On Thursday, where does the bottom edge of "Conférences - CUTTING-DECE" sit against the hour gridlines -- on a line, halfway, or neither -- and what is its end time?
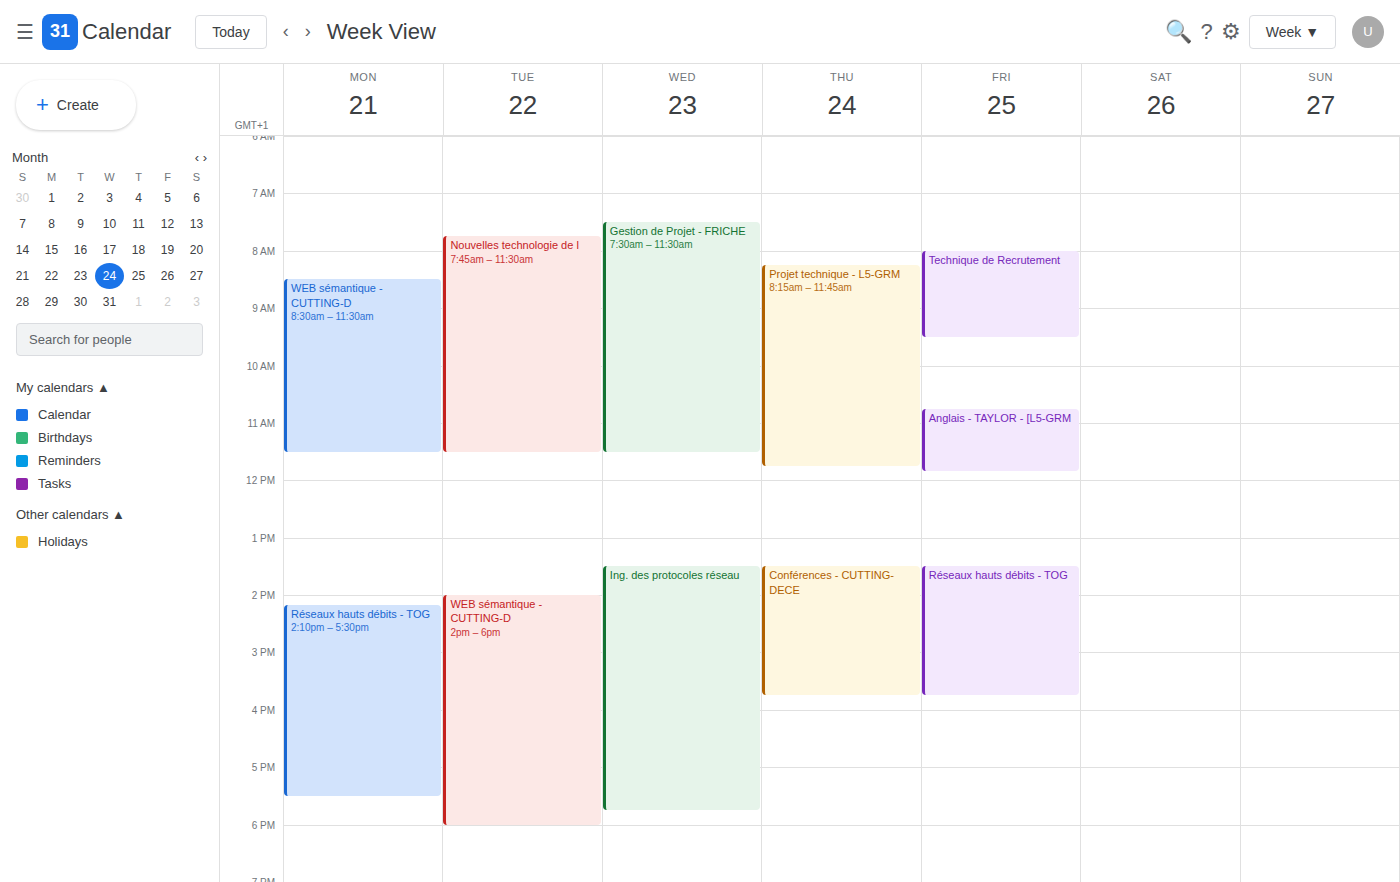
3:45 PM -- neither: three quarters of the way from the 3 PM line to the 4 PM line.